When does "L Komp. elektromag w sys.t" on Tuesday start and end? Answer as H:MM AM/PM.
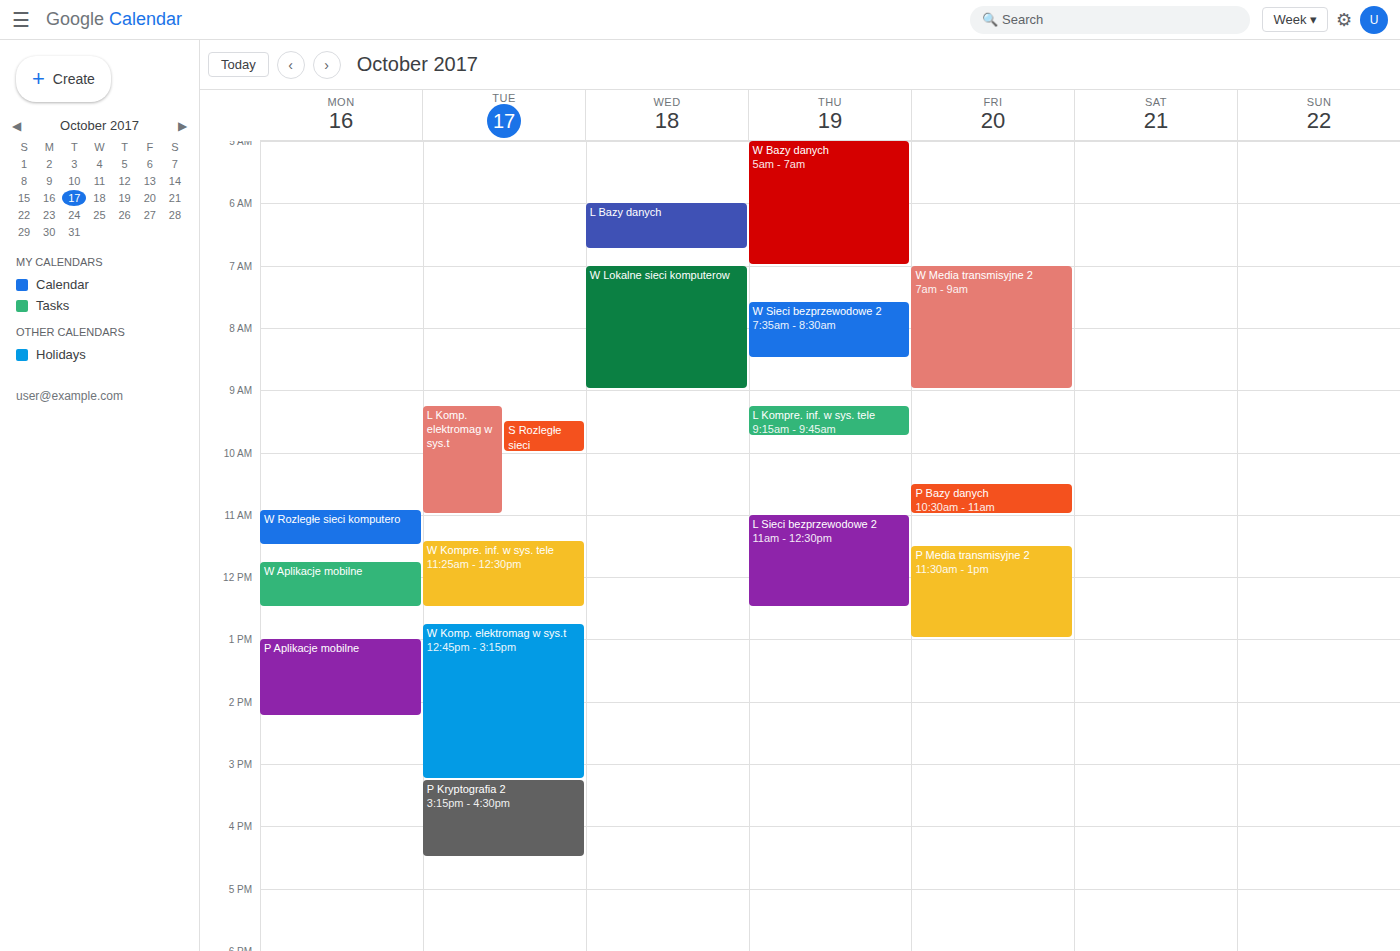
9:15 AM to 11:00 AM